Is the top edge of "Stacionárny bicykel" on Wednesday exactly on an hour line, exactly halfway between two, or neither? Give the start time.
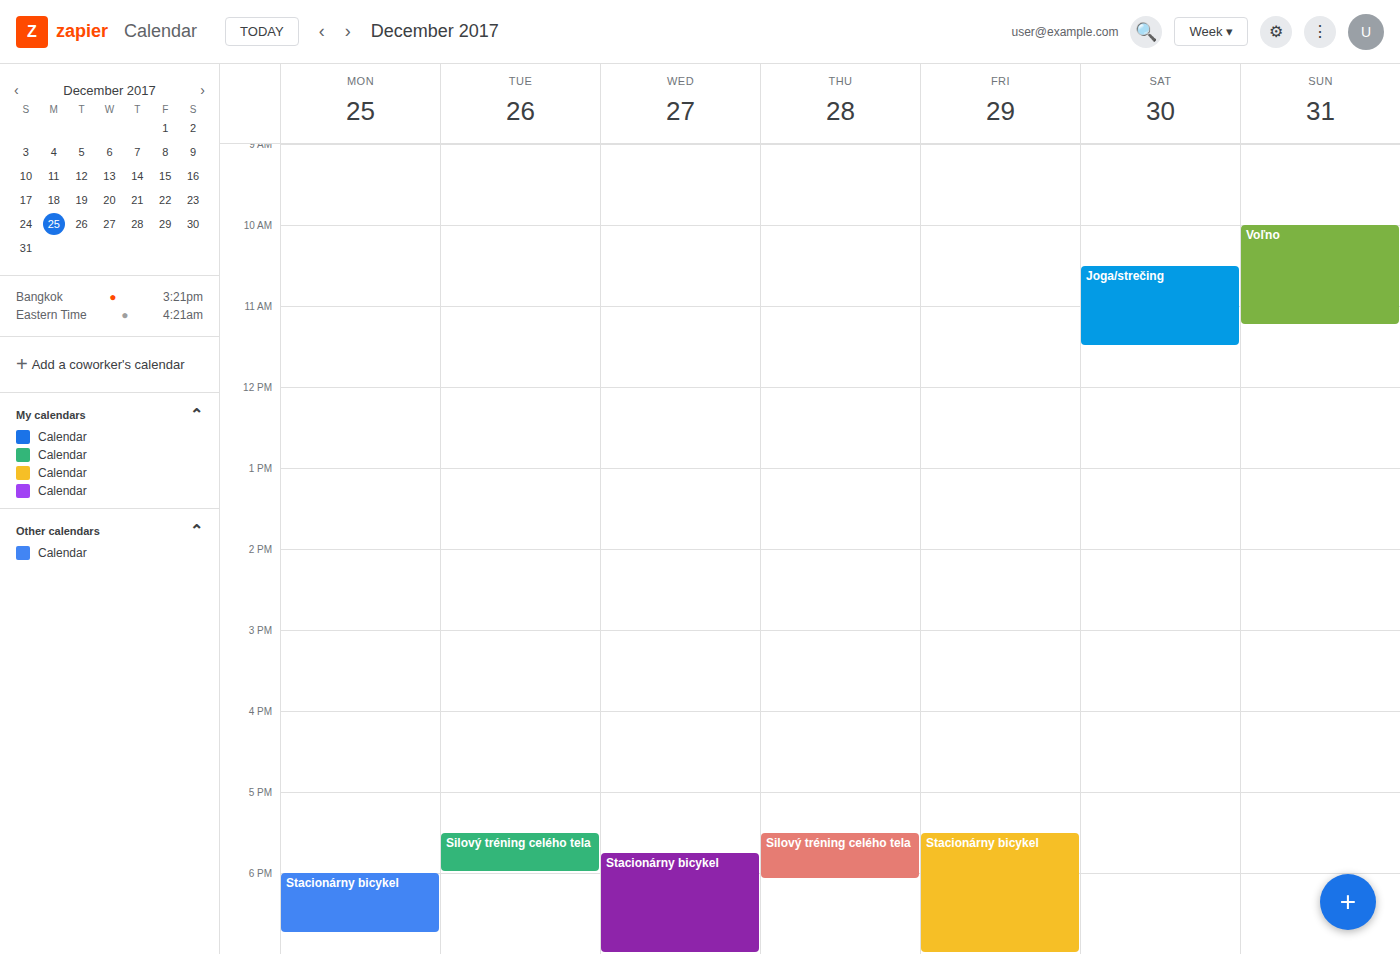
5:45 PM -- neither: three quarters of the way from the 5 PM line to the 6 PM line.